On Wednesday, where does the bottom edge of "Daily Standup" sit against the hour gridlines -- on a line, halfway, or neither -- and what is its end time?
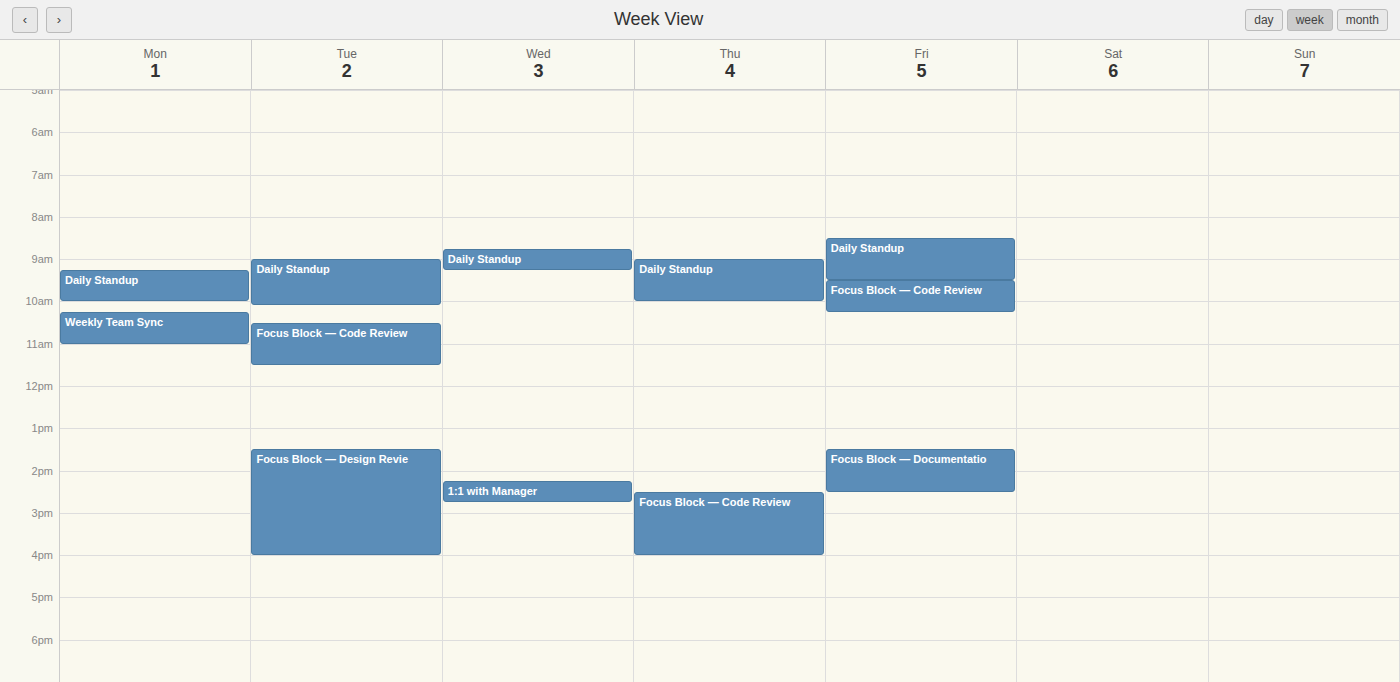
9:15 AM -- neither: a quarter of the way from the 9 AM line to the 10 AM line.